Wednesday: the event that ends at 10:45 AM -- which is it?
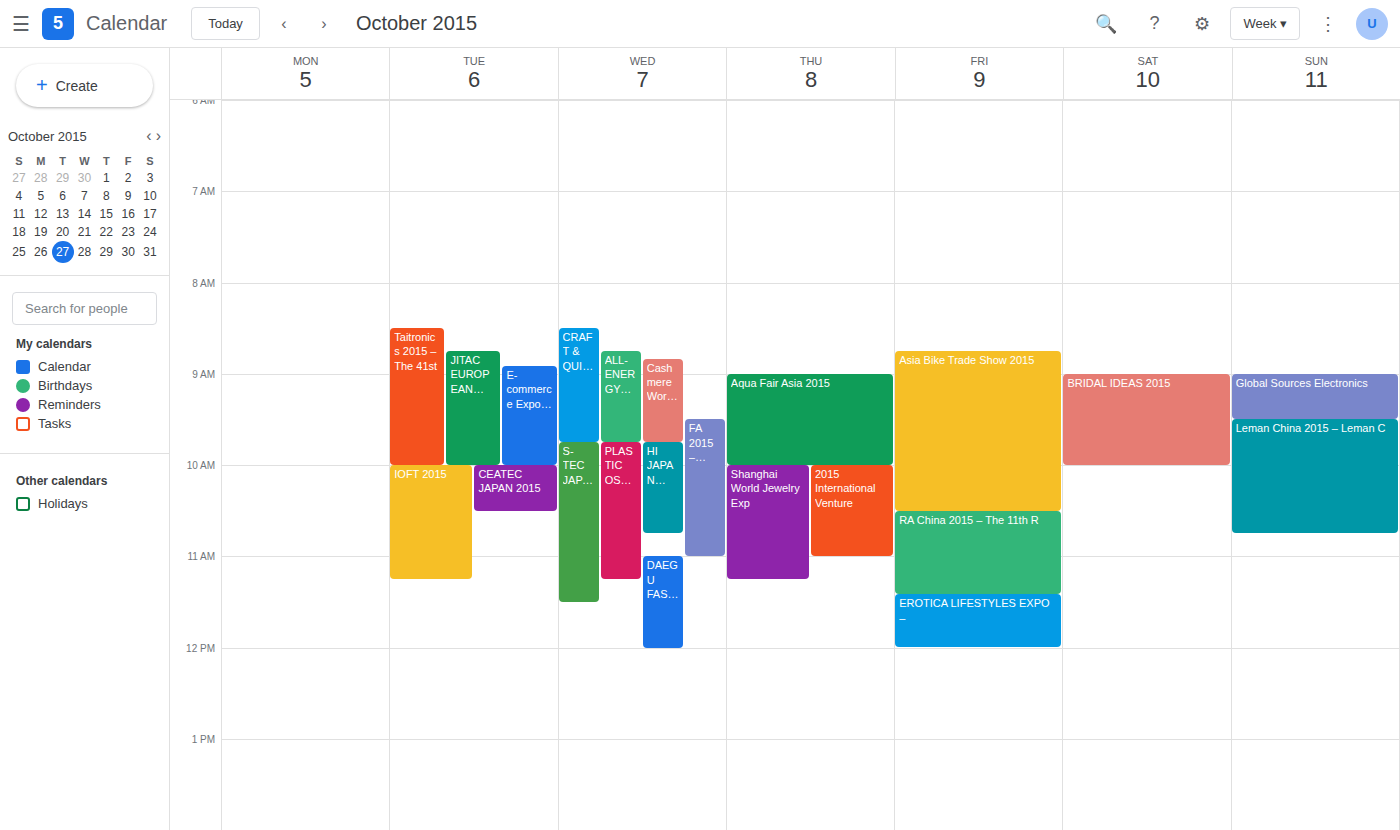
"HI JAPAN 2015"